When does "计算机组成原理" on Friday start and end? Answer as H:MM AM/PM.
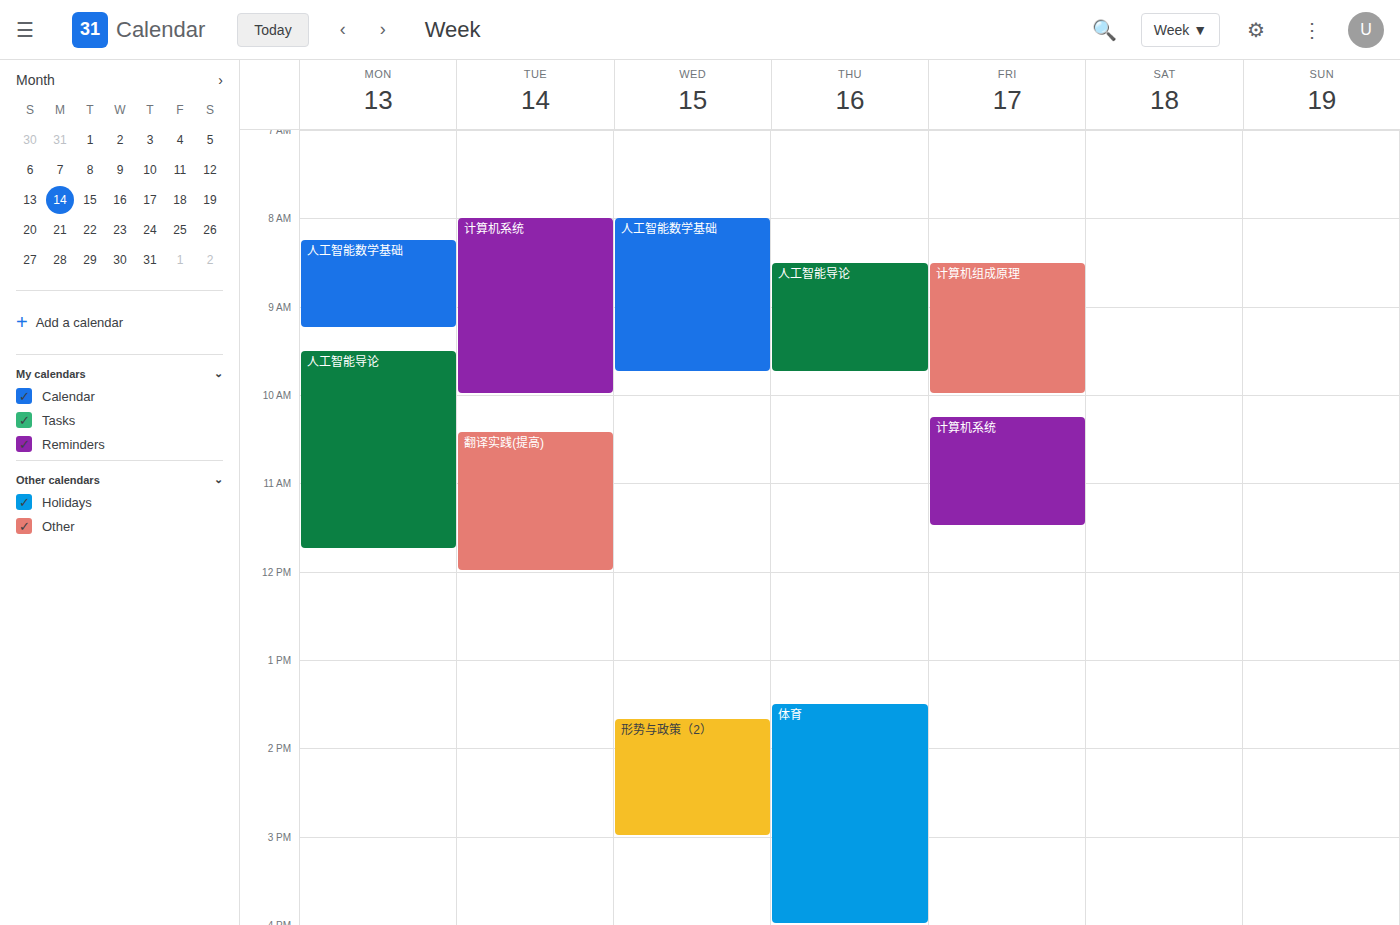
8:30 AM to 10:00 AM